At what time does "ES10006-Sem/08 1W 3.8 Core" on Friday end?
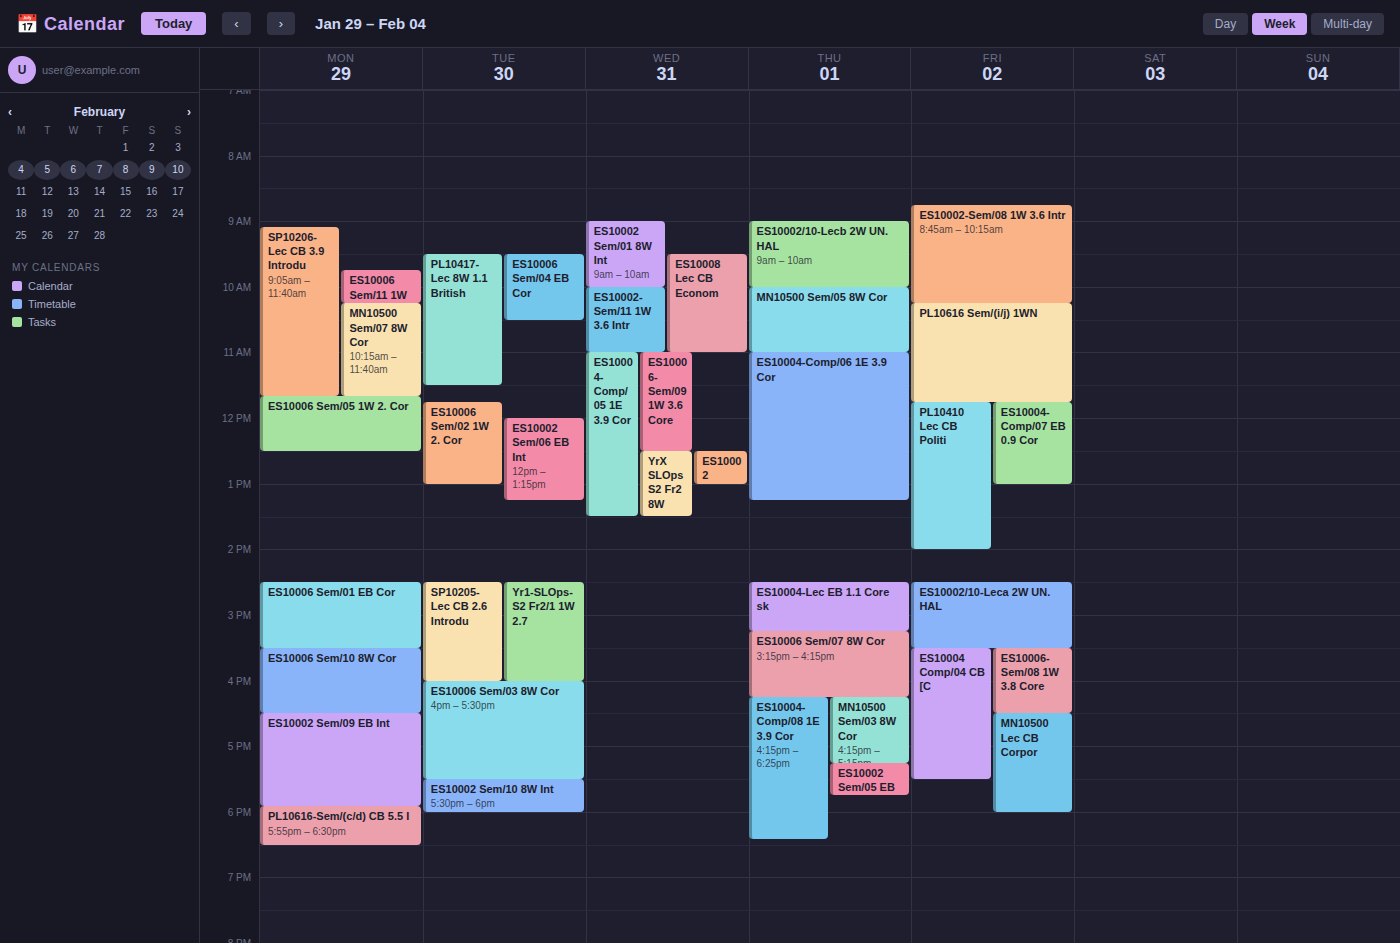
4:30 PM